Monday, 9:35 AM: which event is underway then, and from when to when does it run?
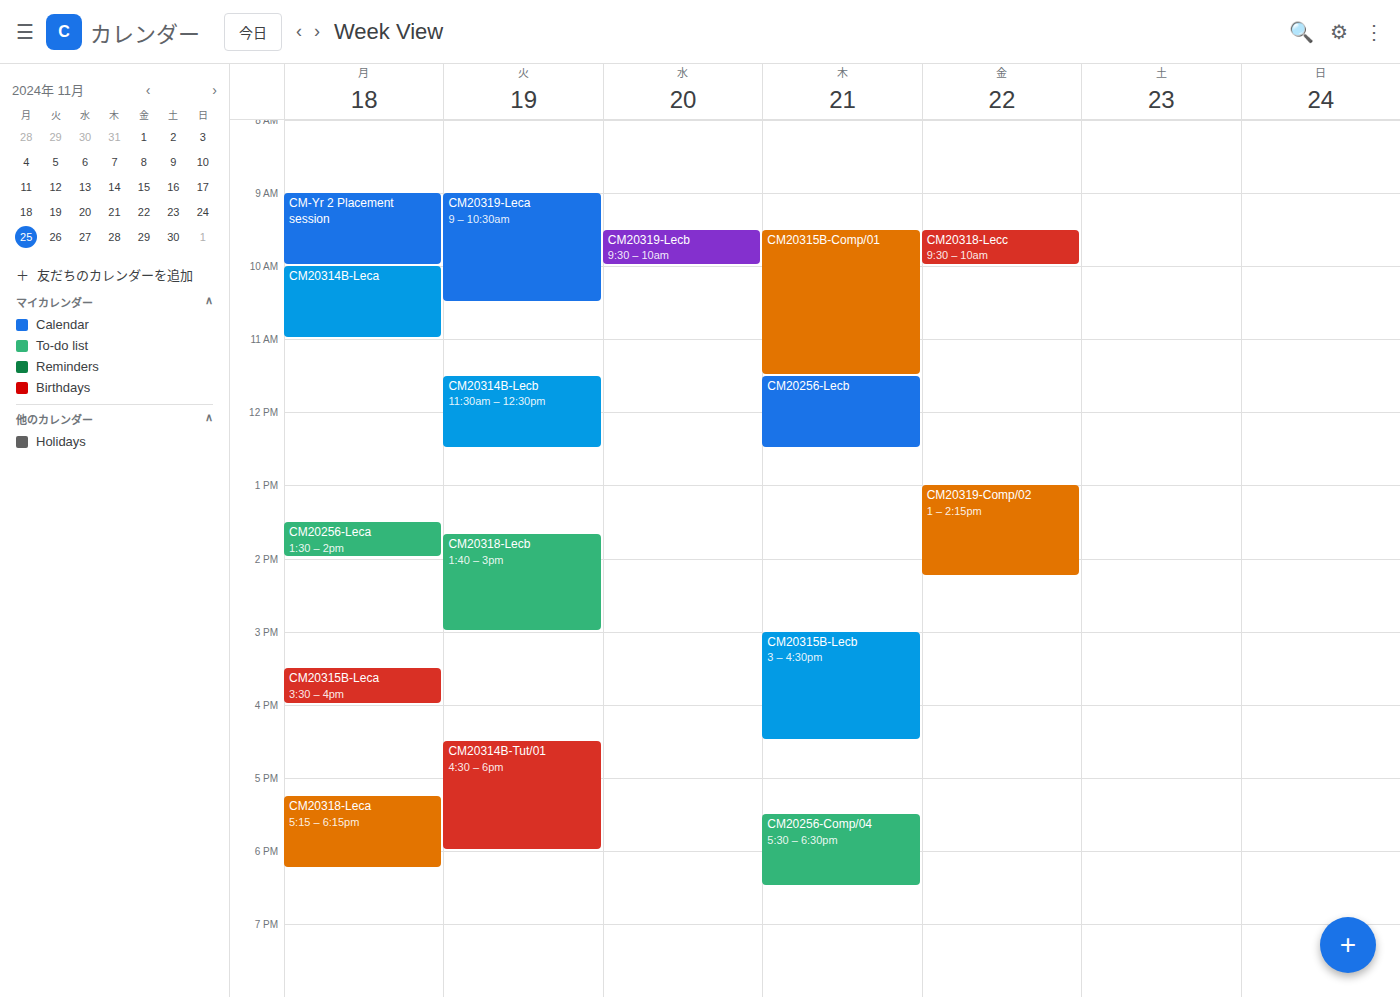
"CM-Yr 2 Placement session", 9:00 AM to 10:00 AM